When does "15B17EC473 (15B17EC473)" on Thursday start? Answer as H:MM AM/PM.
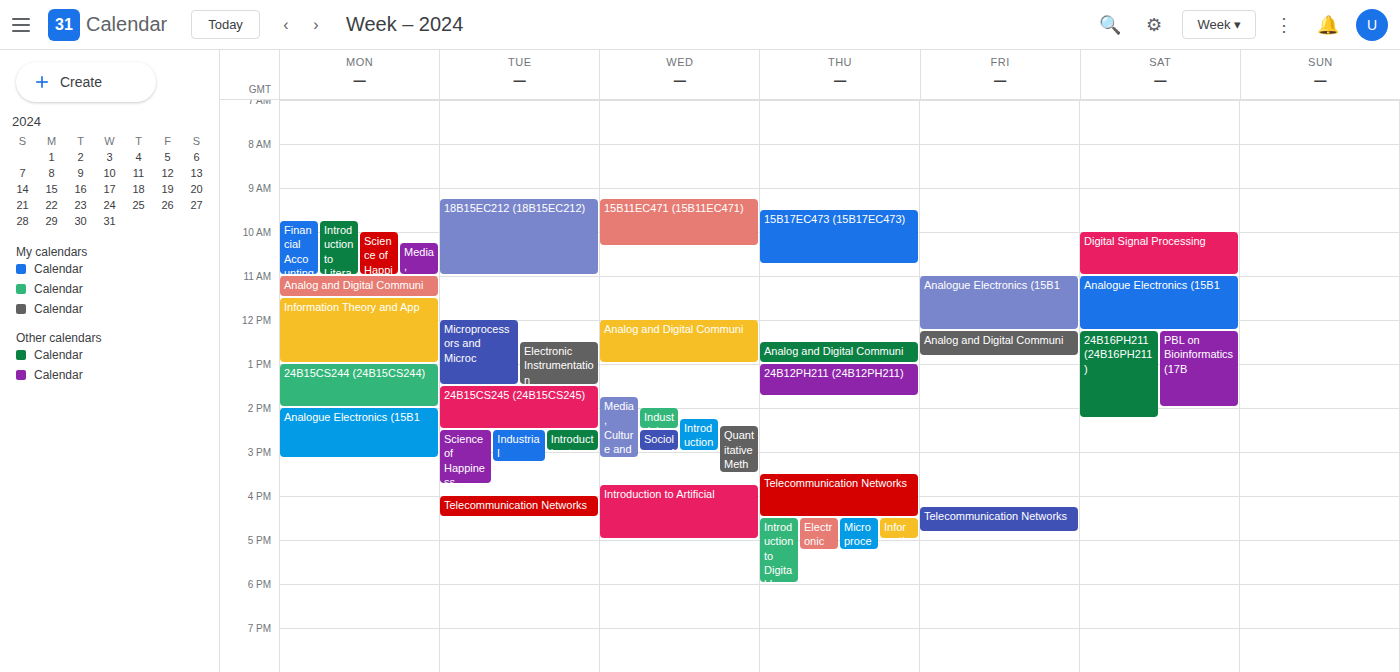
9:30 AM